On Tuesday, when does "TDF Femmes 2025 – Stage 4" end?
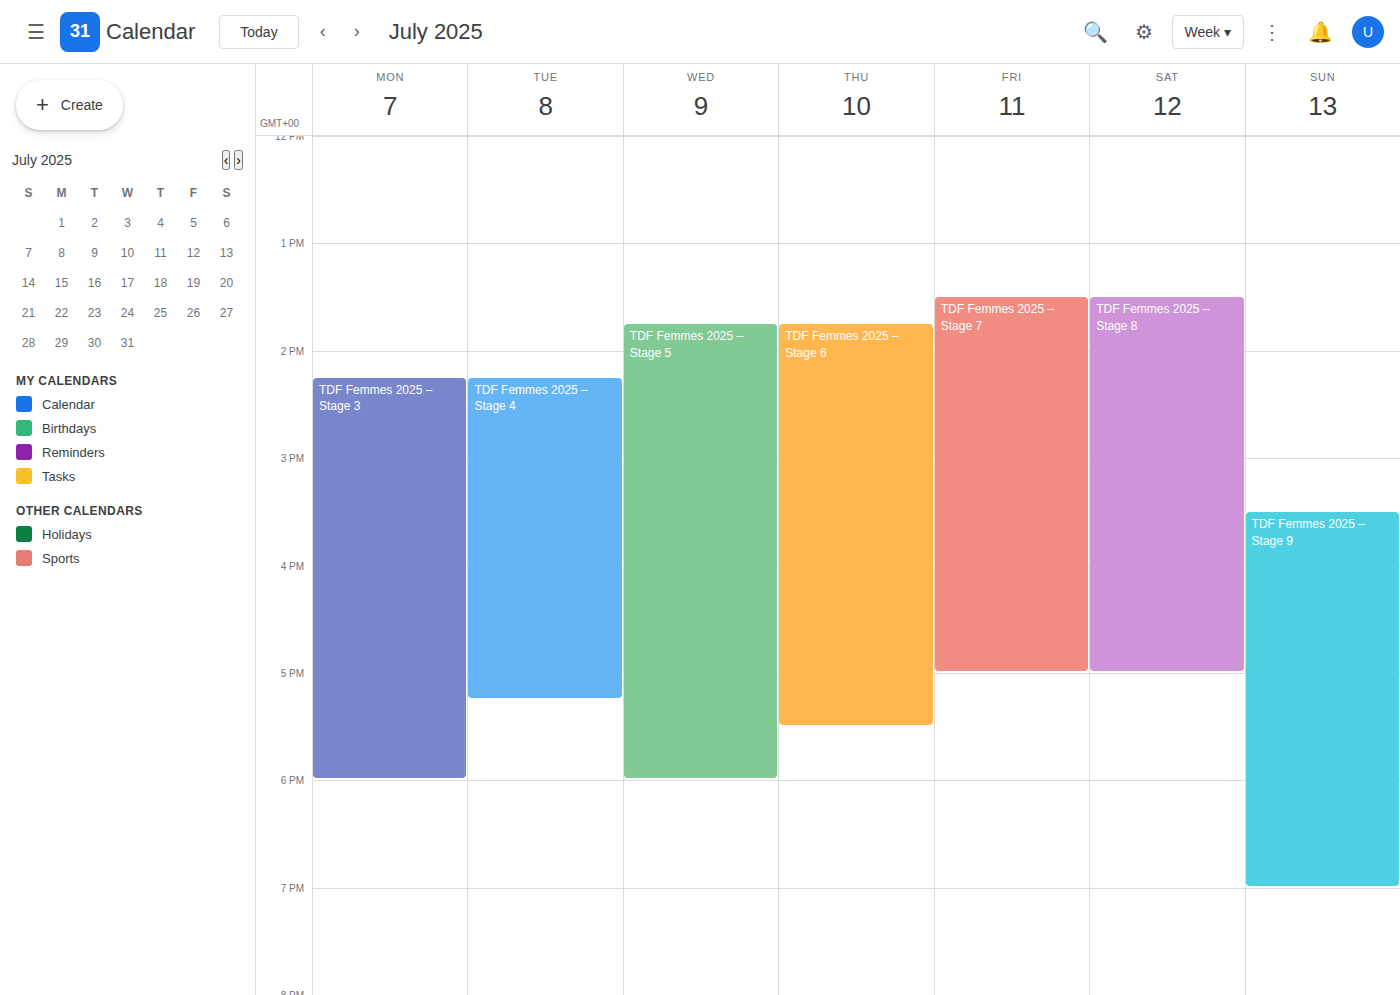
5:15 PM